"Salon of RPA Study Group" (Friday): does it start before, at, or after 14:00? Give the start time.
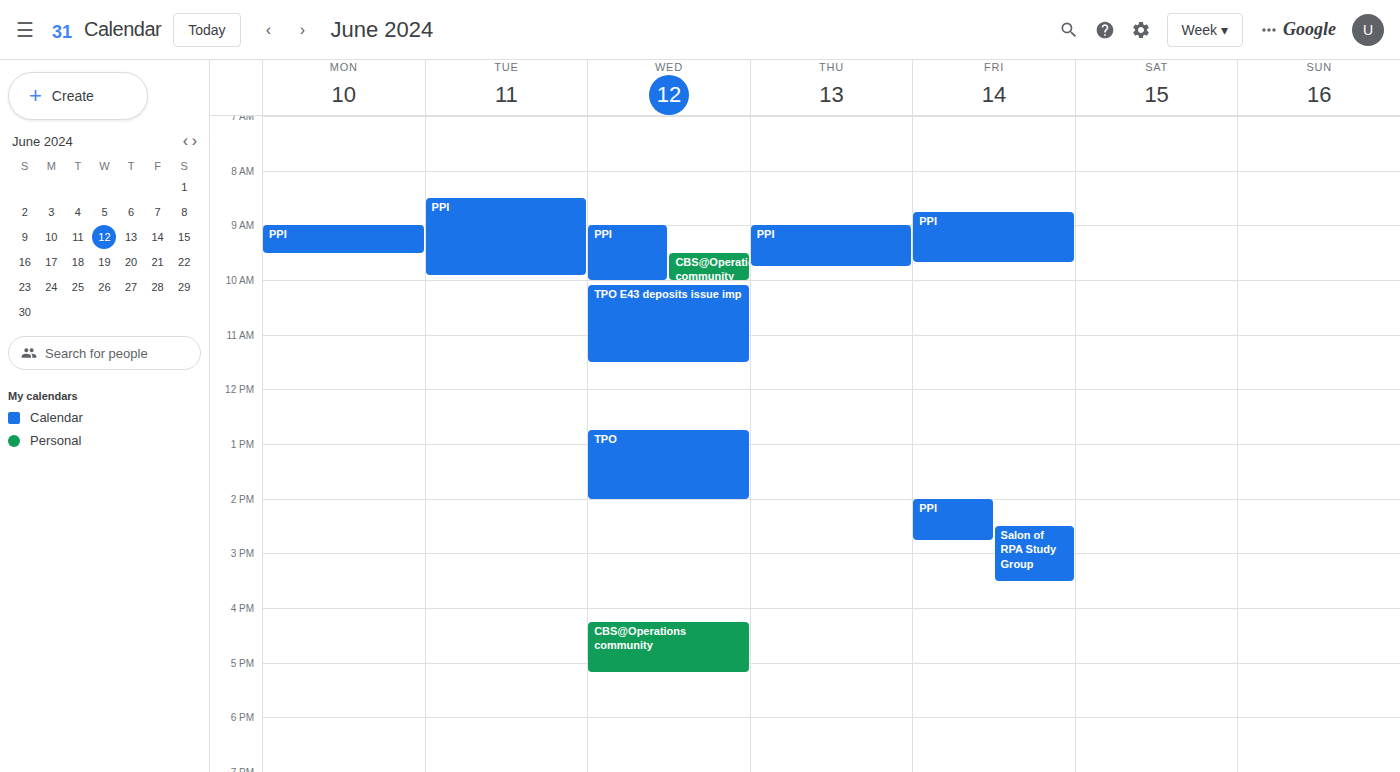
14:30 -- after 14:00, 30 minutes below the 14:00 line.